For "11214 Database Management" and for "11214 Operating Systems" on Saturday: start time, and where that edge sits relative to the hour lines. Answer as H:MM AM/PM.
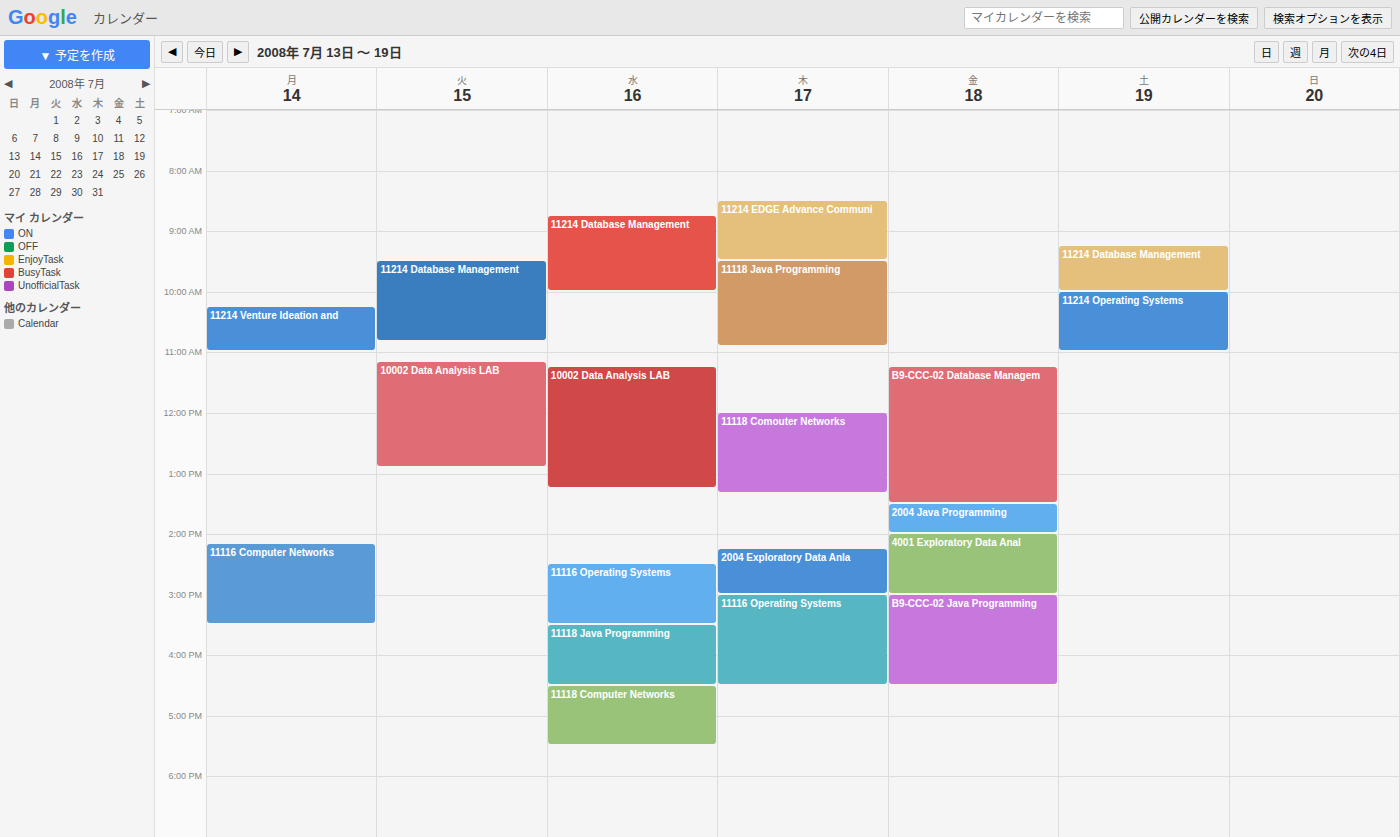
"11214 Database Management": 9:15 AM, neither: a quarter of the way from the 9 AM line to the 10 AM line. "11214 Operating Systems": 10:00 AM, exactly on the 10 AM line.